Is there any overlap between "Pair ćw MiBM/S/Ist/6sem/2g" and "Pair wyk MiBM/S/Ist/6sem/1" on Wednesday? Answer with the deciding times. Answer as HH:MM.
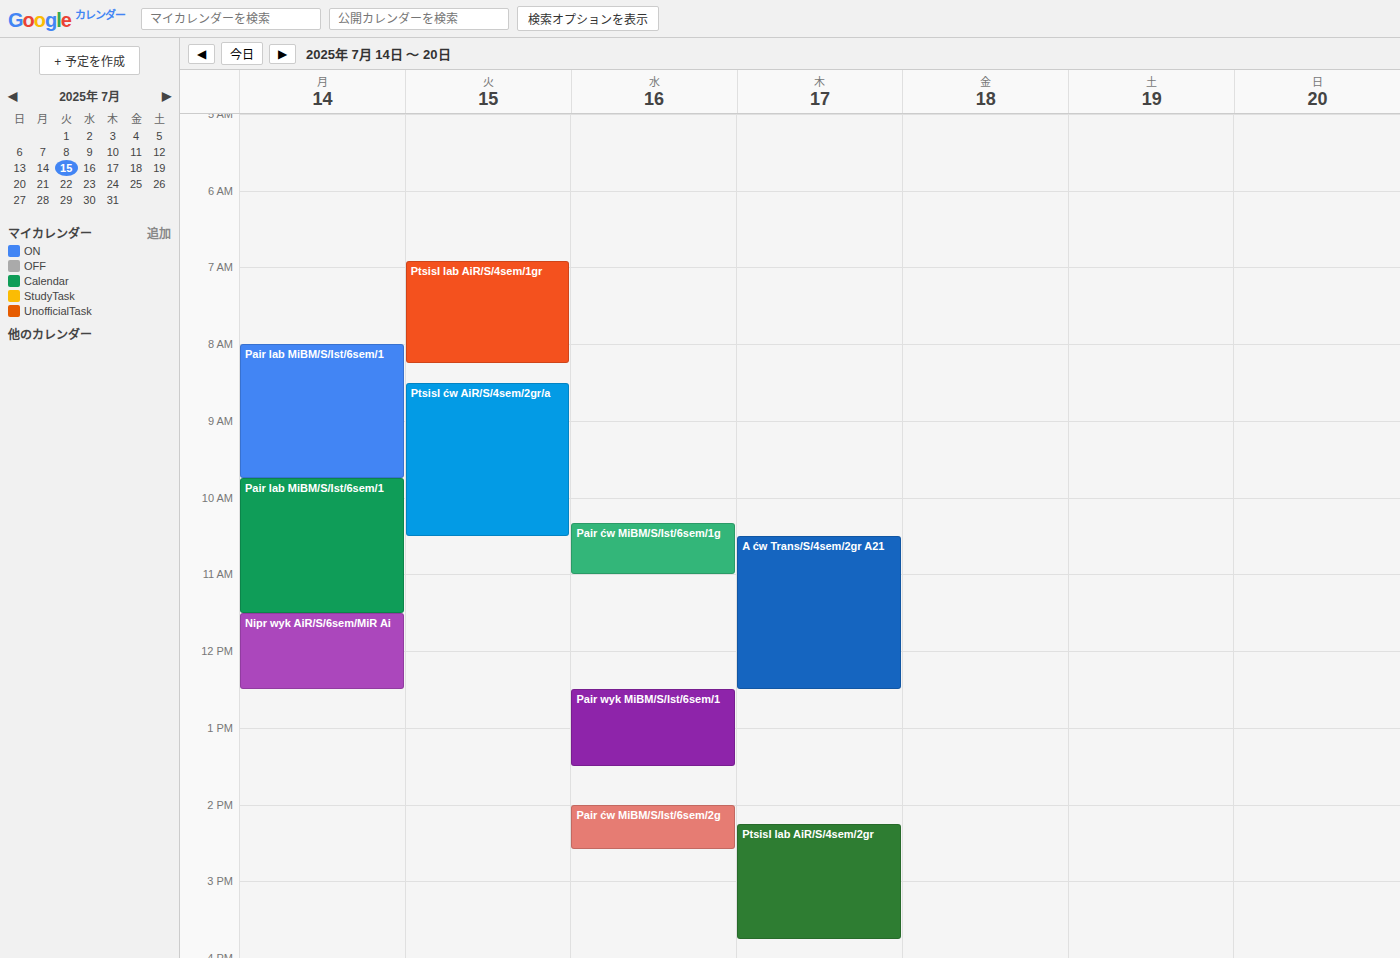
"Pair wyk MiBM/S/Ist/6sem/1" ends at 13:30 and "Pair ćw MiBM/S/Ist/6sem/2g" starts at 14:00 -- no overlap.